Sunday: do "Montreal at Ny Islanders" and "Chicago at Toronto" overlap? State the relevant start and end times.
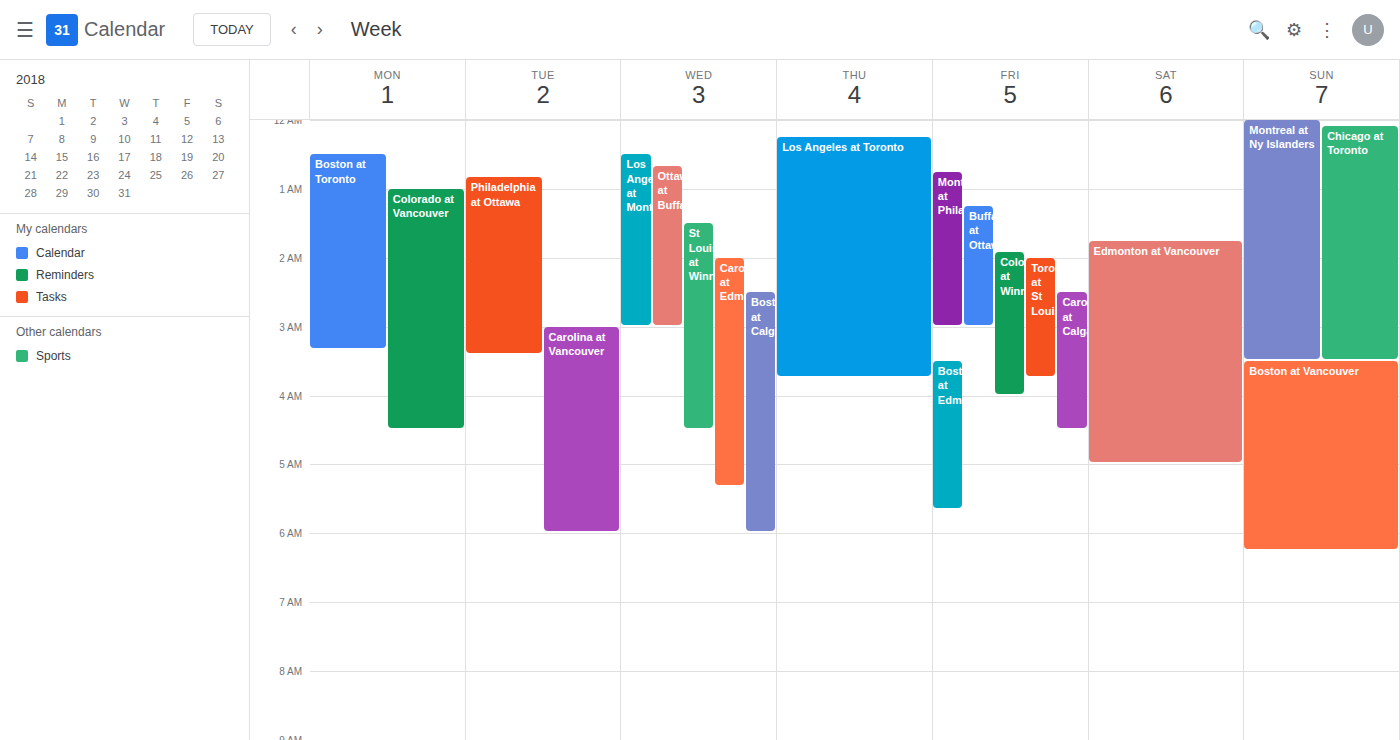
"Chicago at Toronto" runs 12:05 AM to 3:30 AM, inside "Montreal at Ny Islanders" -- they overlap.